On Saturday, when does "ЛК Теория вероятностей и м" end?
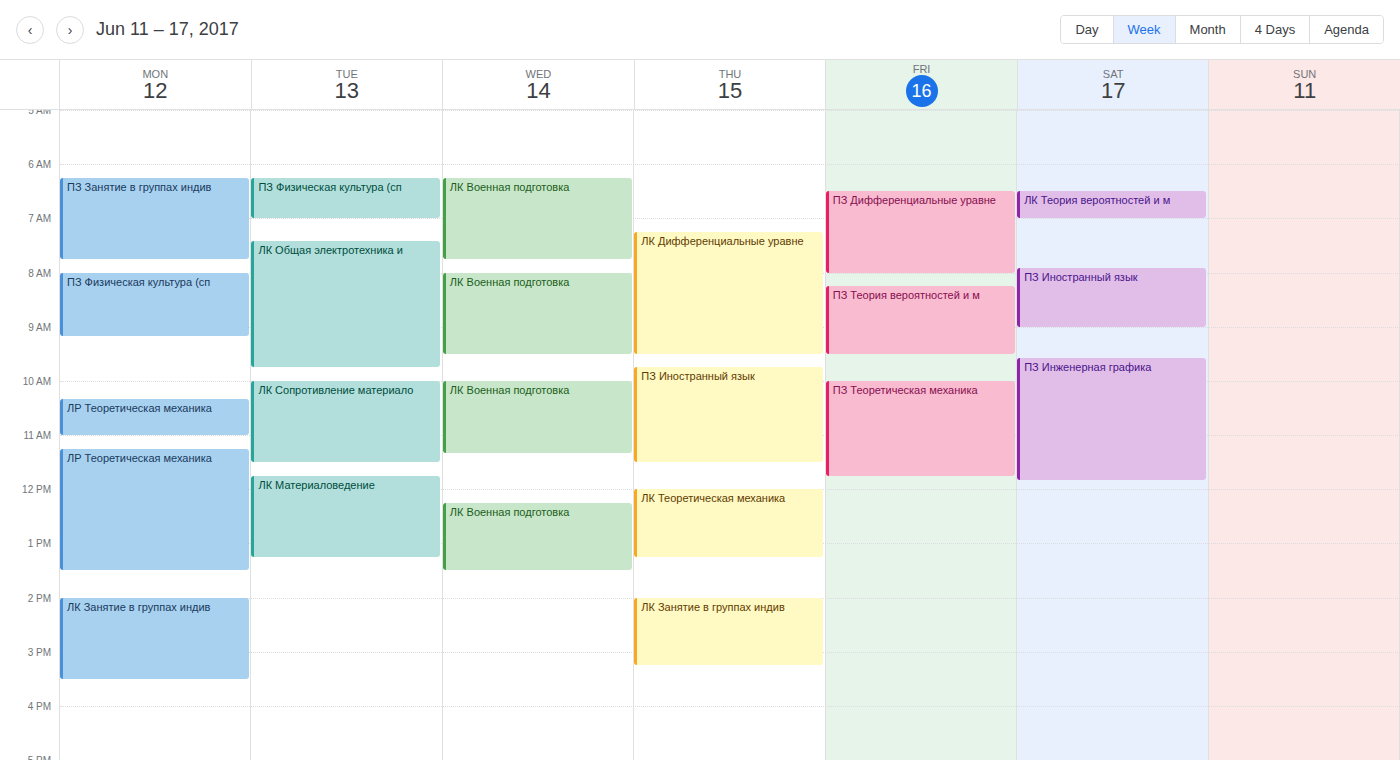
7:00 AM